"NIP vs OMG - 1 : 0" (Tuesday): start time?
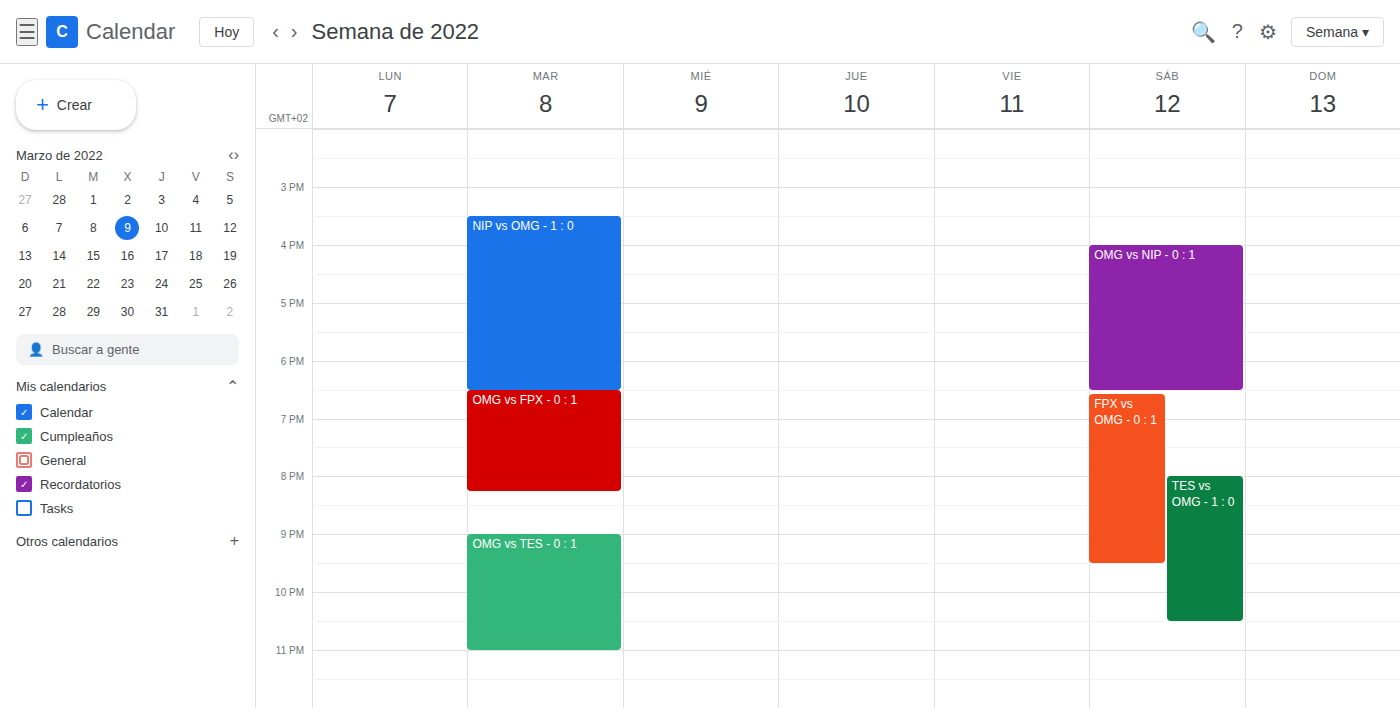
15:30